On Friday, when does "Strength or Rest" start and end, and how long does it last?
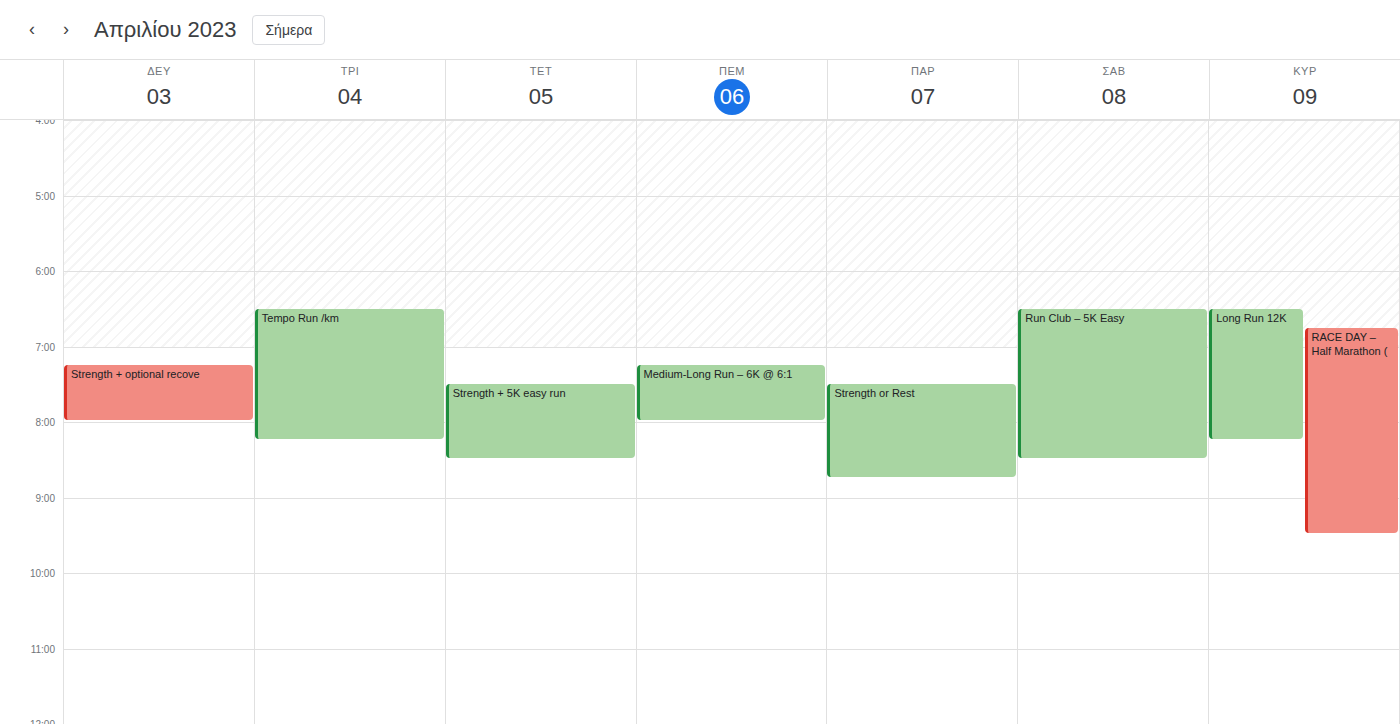
07:30 to 08:45, 1 hour 15 minutes